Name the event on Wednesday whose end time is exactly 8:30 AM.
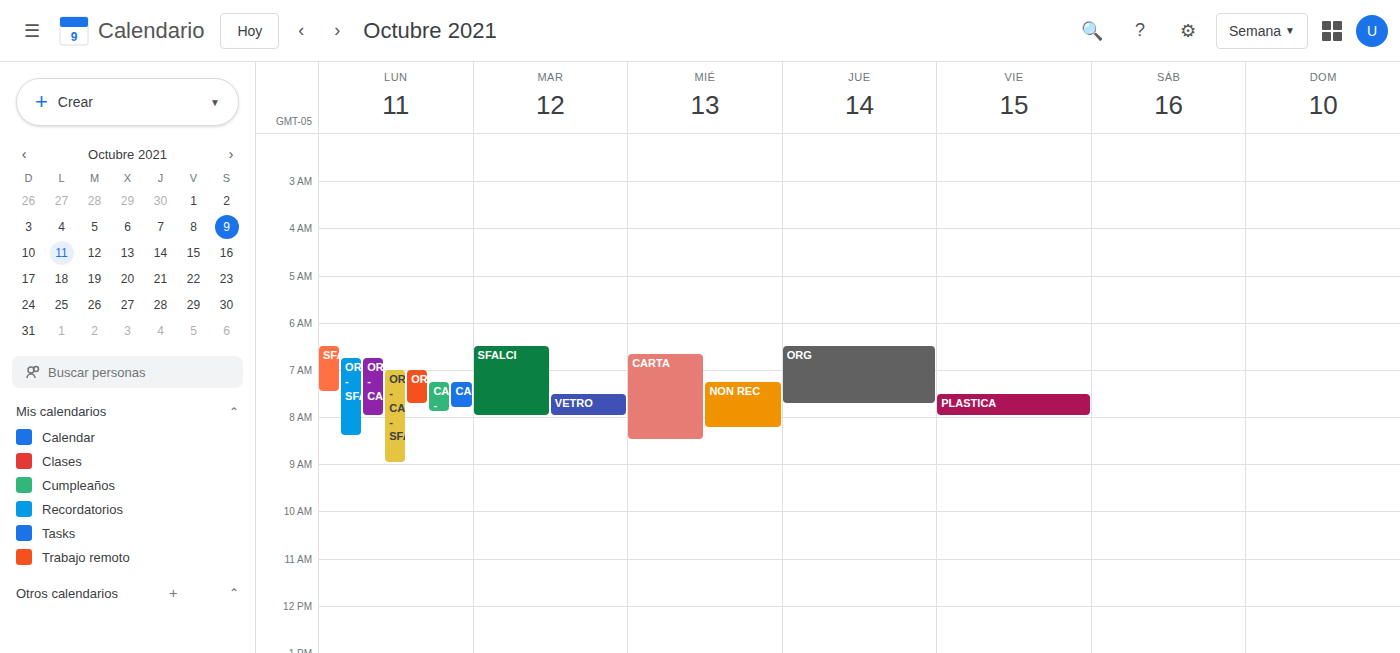
"CARTA"